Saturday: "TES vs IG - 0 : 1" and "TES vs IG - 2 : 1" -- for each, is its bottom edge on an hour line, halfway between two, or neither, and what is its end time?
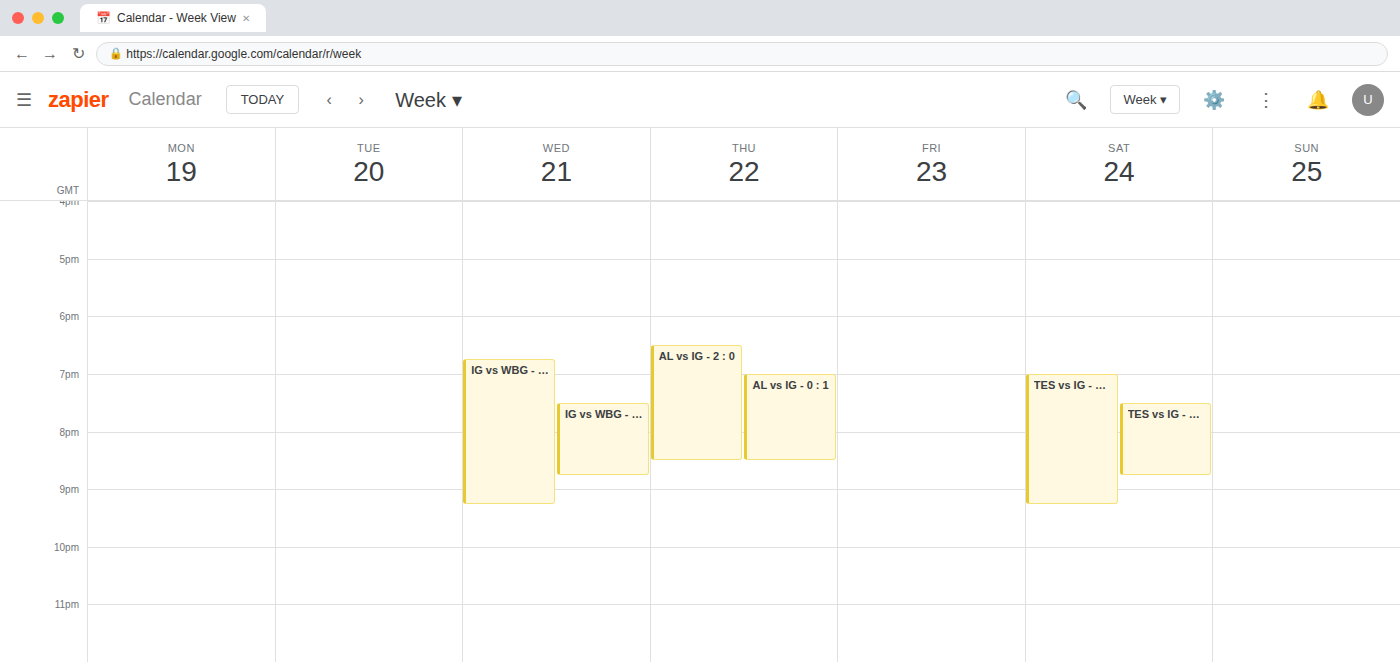
"TES vs IG - 0 : 1": 9:15 PM, neither: a quarter of the way from the 9 PM line to the 10 PM line. "TES vs IG - 2 : 1": 8:45 PM, neither: three quarters of the way from the 8 PM line to the 9 PM line.